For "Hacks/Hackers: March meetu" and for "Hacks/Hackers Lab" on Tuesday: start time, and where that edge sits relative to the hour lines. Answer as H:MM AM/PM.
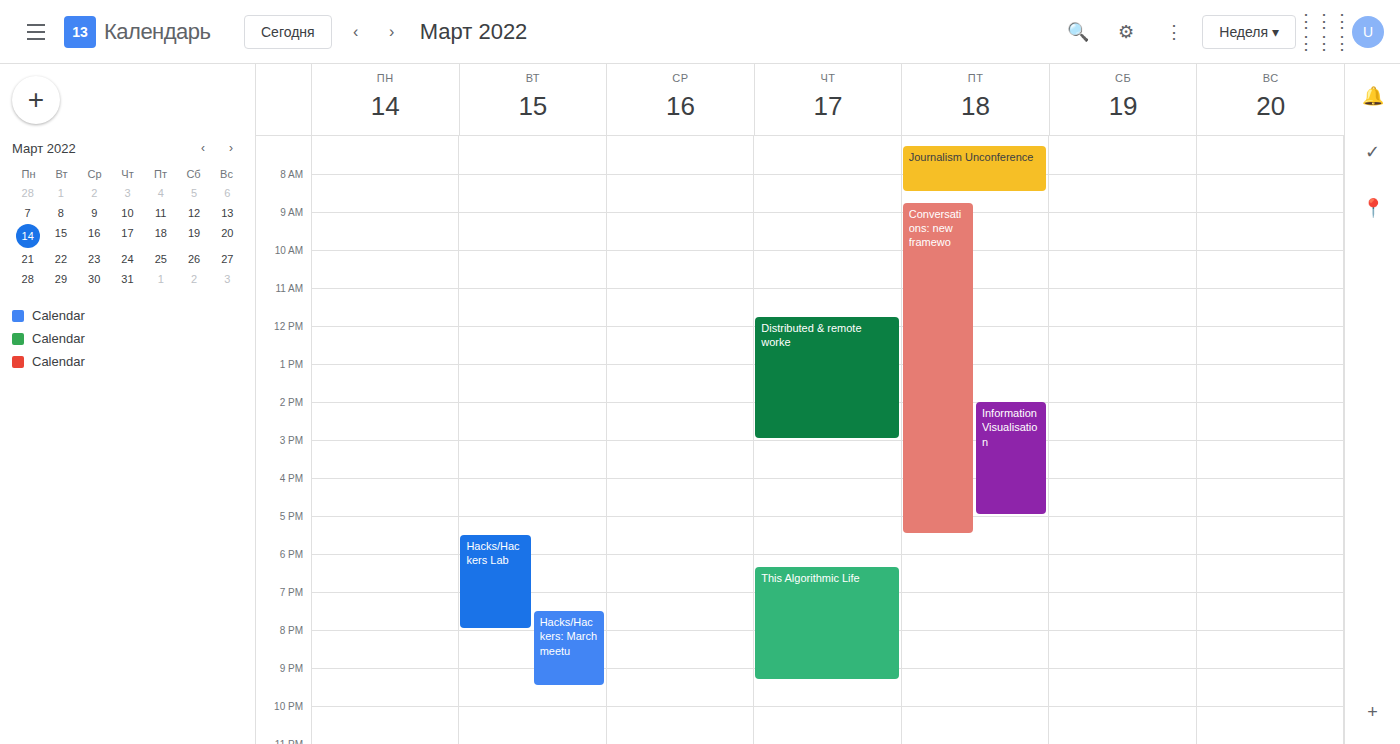
"Hacks/Hackers: March meetu": 7:30 PM, halfway between the 7 PM and 8 PM lines. "Hacks/Hackers Lab": 5:30 PM, halfway between the 5 PM and 6 PM lines.